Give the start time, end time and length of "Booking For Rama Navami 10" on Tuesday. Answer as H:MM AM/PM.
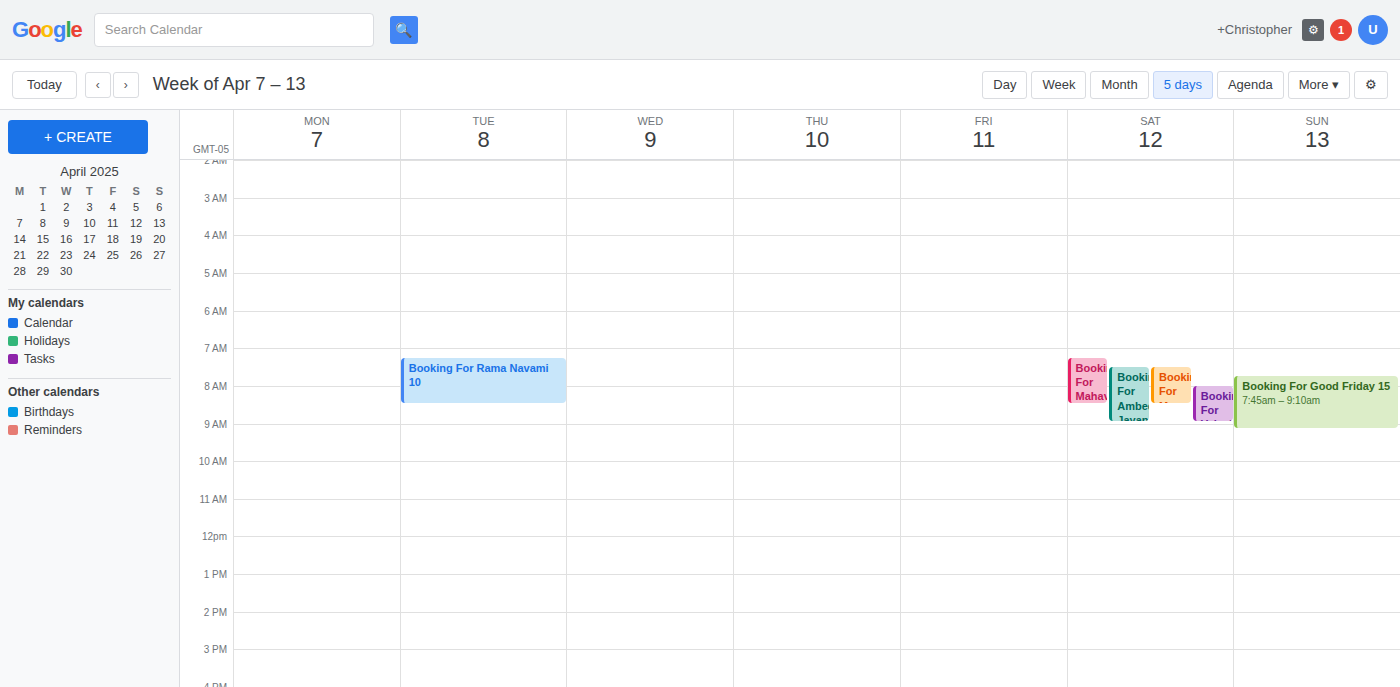
7:15 AM to 8:30 AM, 1 hour 15 minutes